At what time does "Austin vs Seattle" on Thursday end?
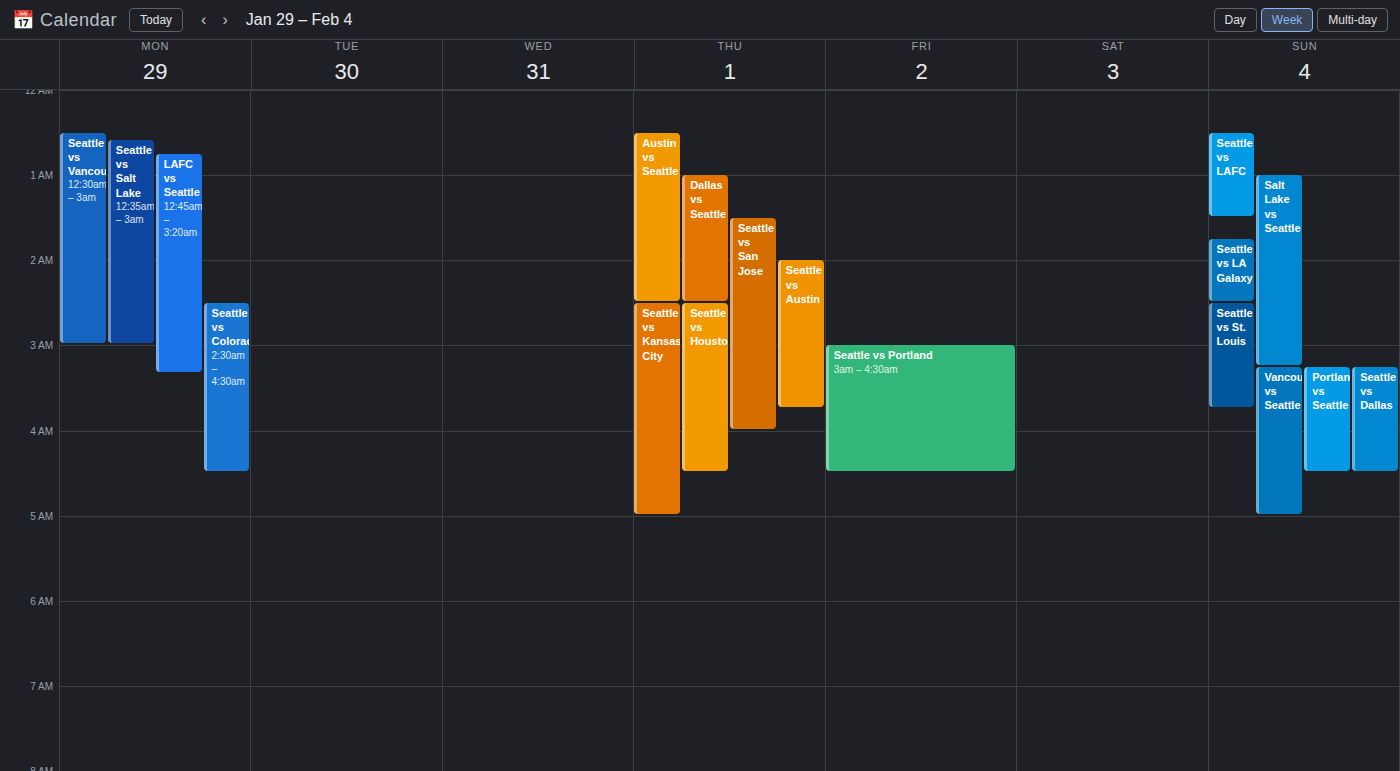
2:30 AM